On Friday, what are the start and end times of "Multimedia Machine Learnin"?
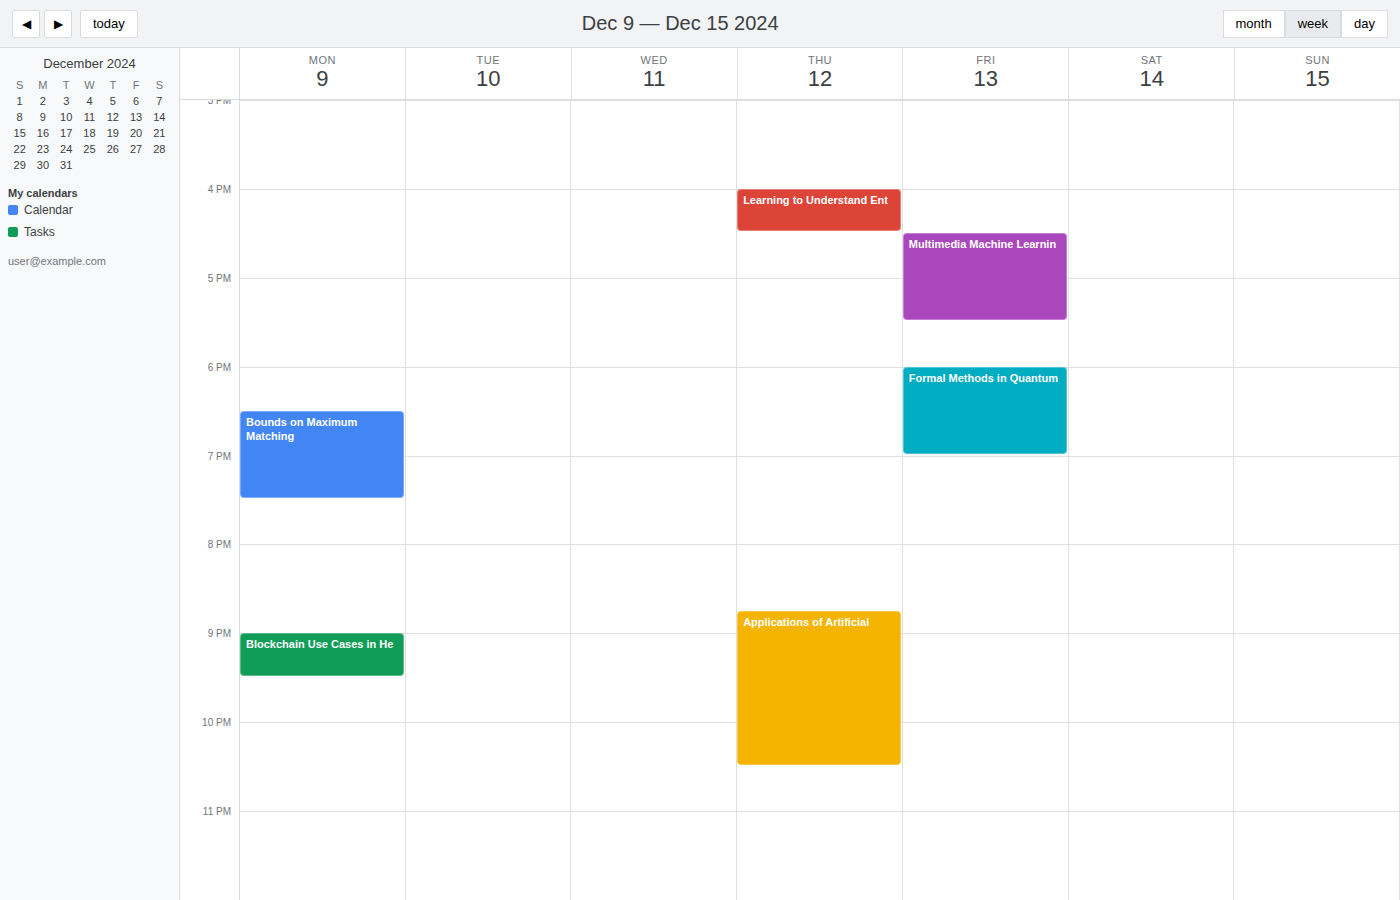
4:30 PM to 5:30 PM